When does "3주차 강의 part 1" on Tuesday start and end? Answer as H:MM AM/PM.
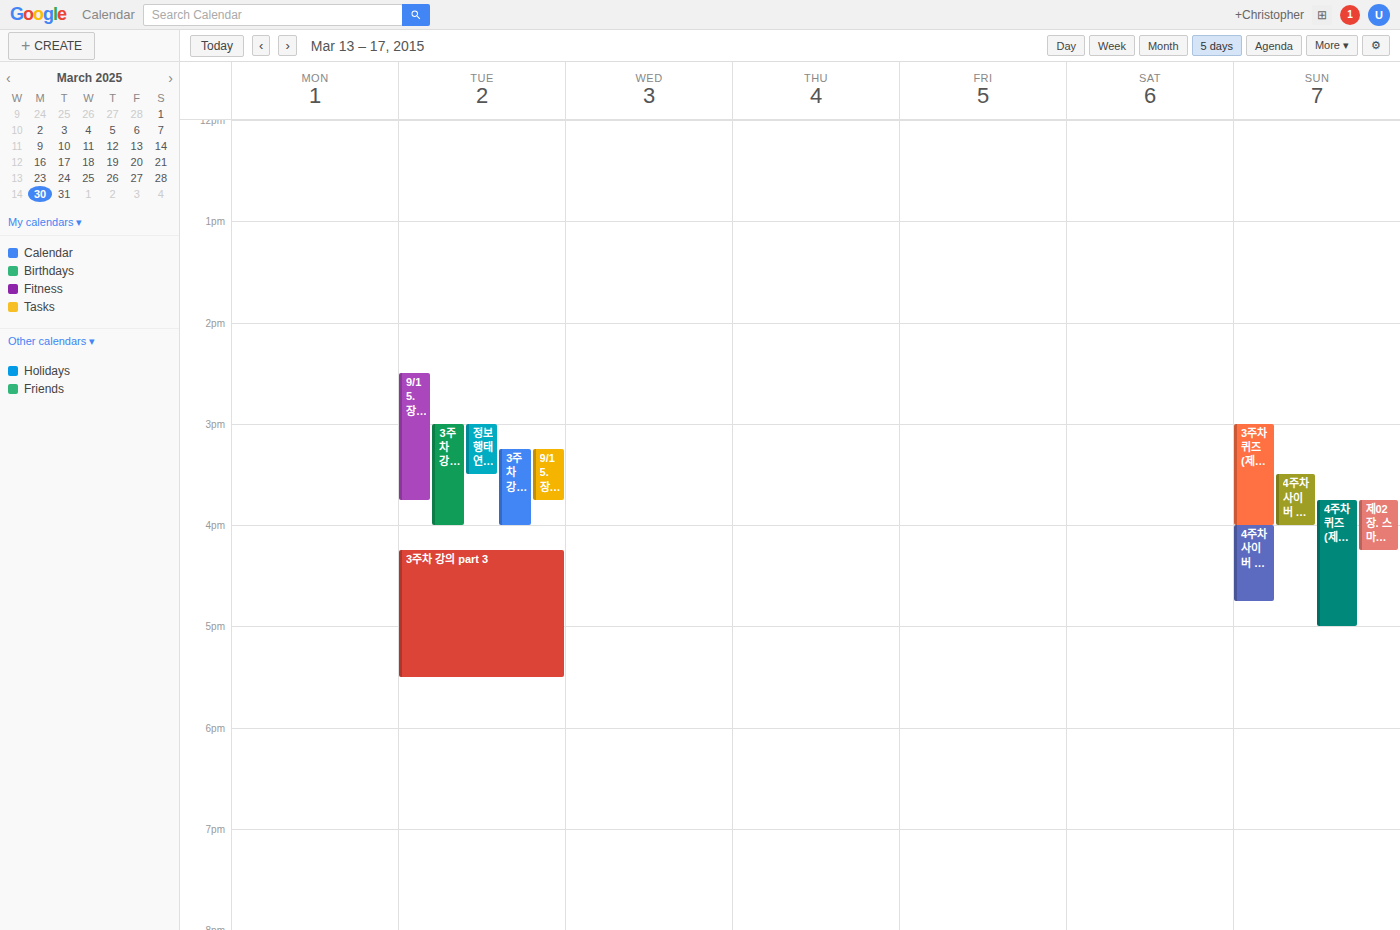
3:15 PM to 4:00 PM